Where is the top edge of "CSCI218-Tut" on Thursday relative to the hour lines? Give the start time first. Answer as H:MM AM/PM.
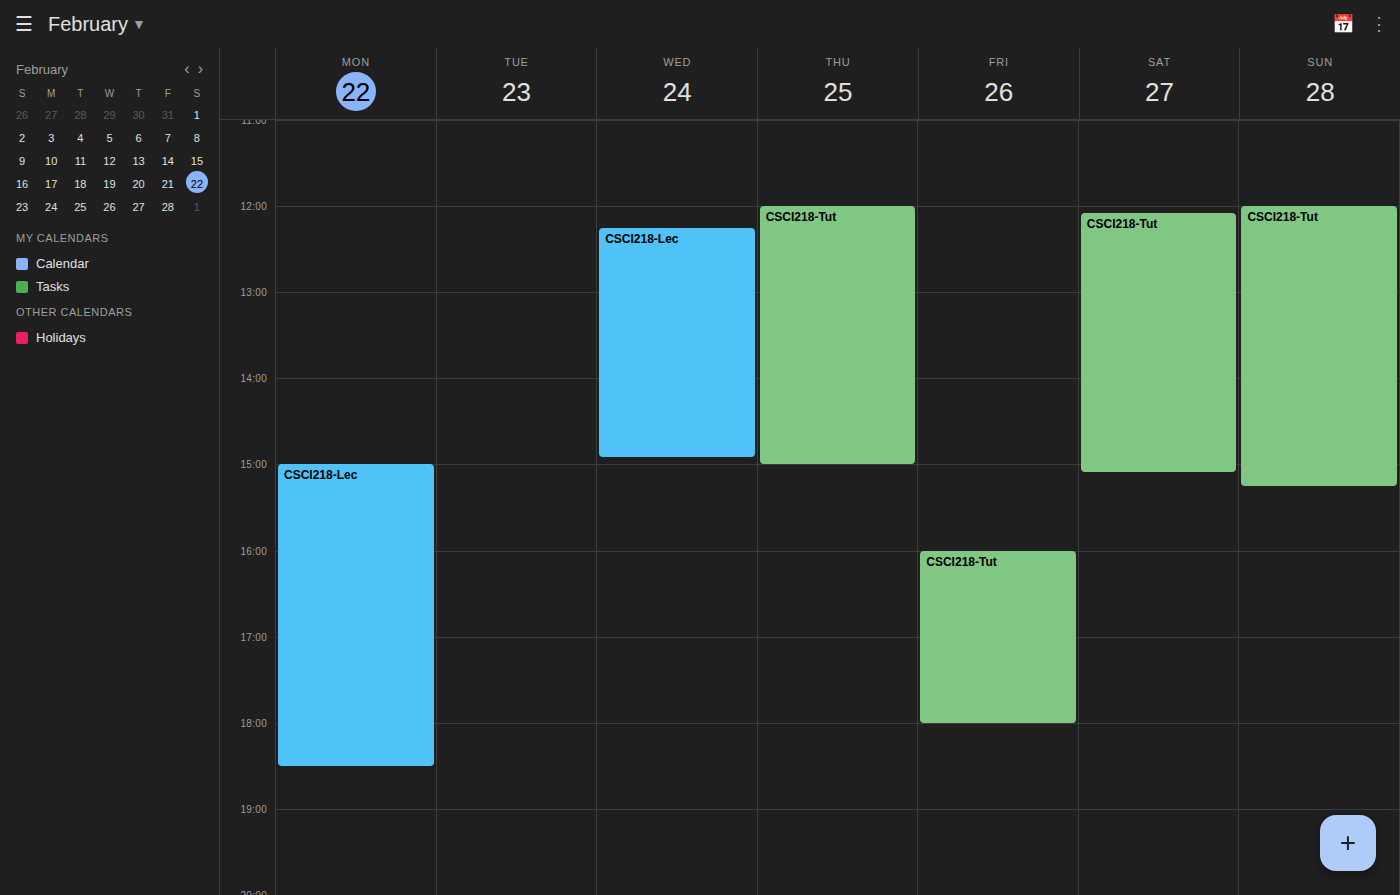
12:00 PM -- exactly on the 12 PM line.